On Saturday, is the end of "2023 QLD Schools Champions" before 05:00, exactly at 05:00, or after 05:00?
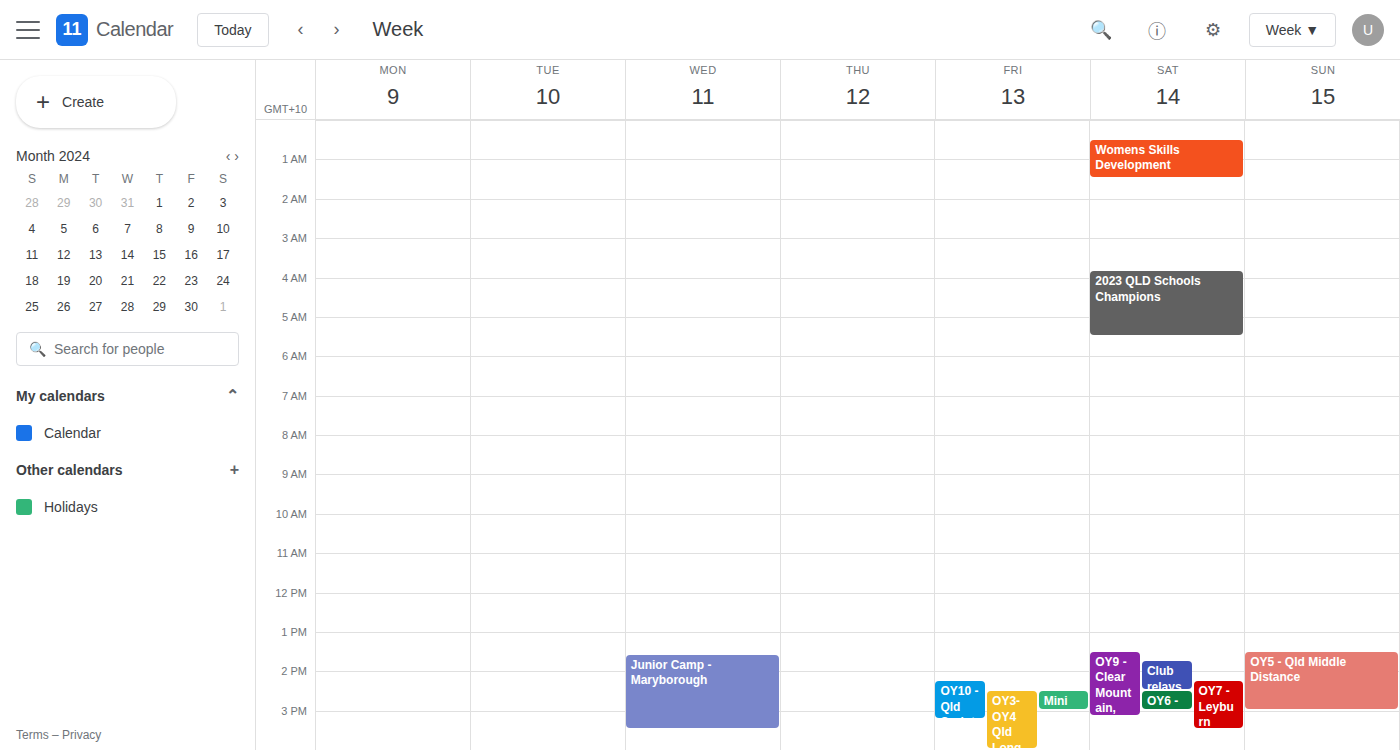
05:30 -- after 05:00, 30 minutes below the 05:00 line.